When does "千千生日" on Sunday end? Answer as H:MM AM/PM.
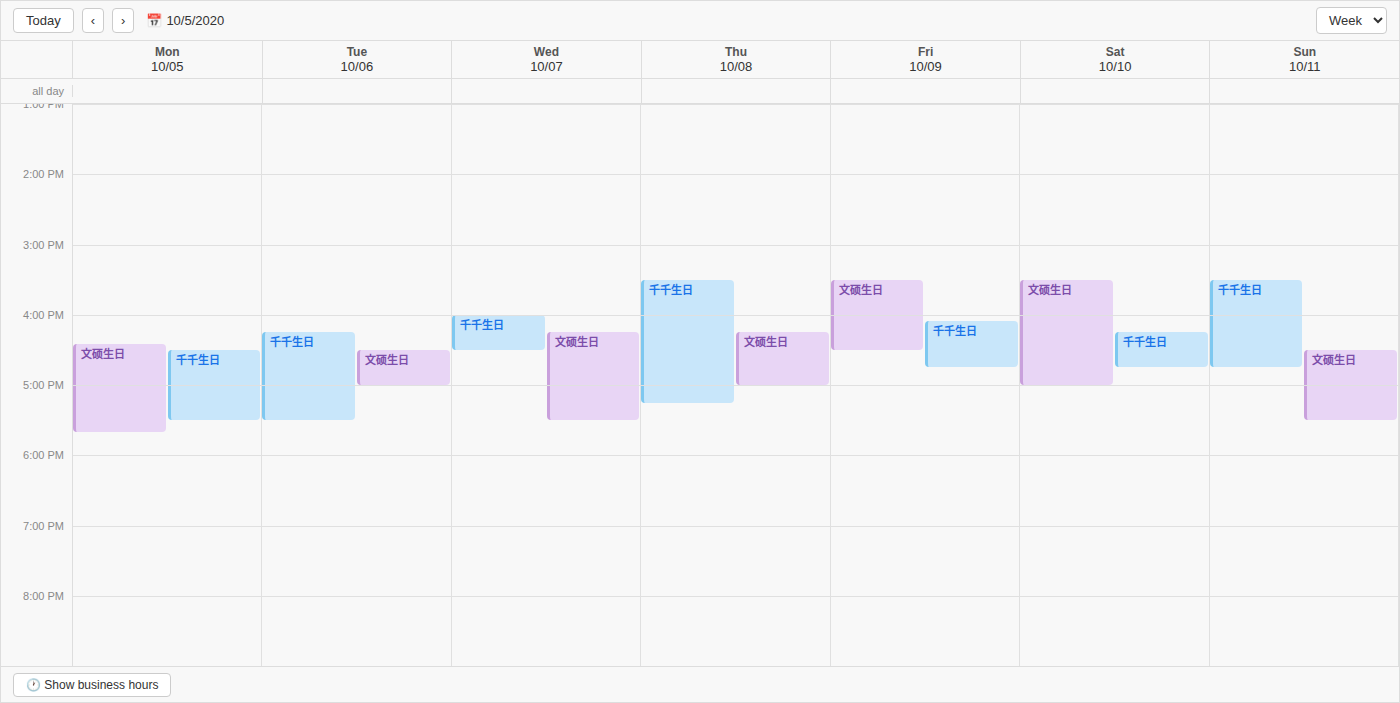
4:45 PM